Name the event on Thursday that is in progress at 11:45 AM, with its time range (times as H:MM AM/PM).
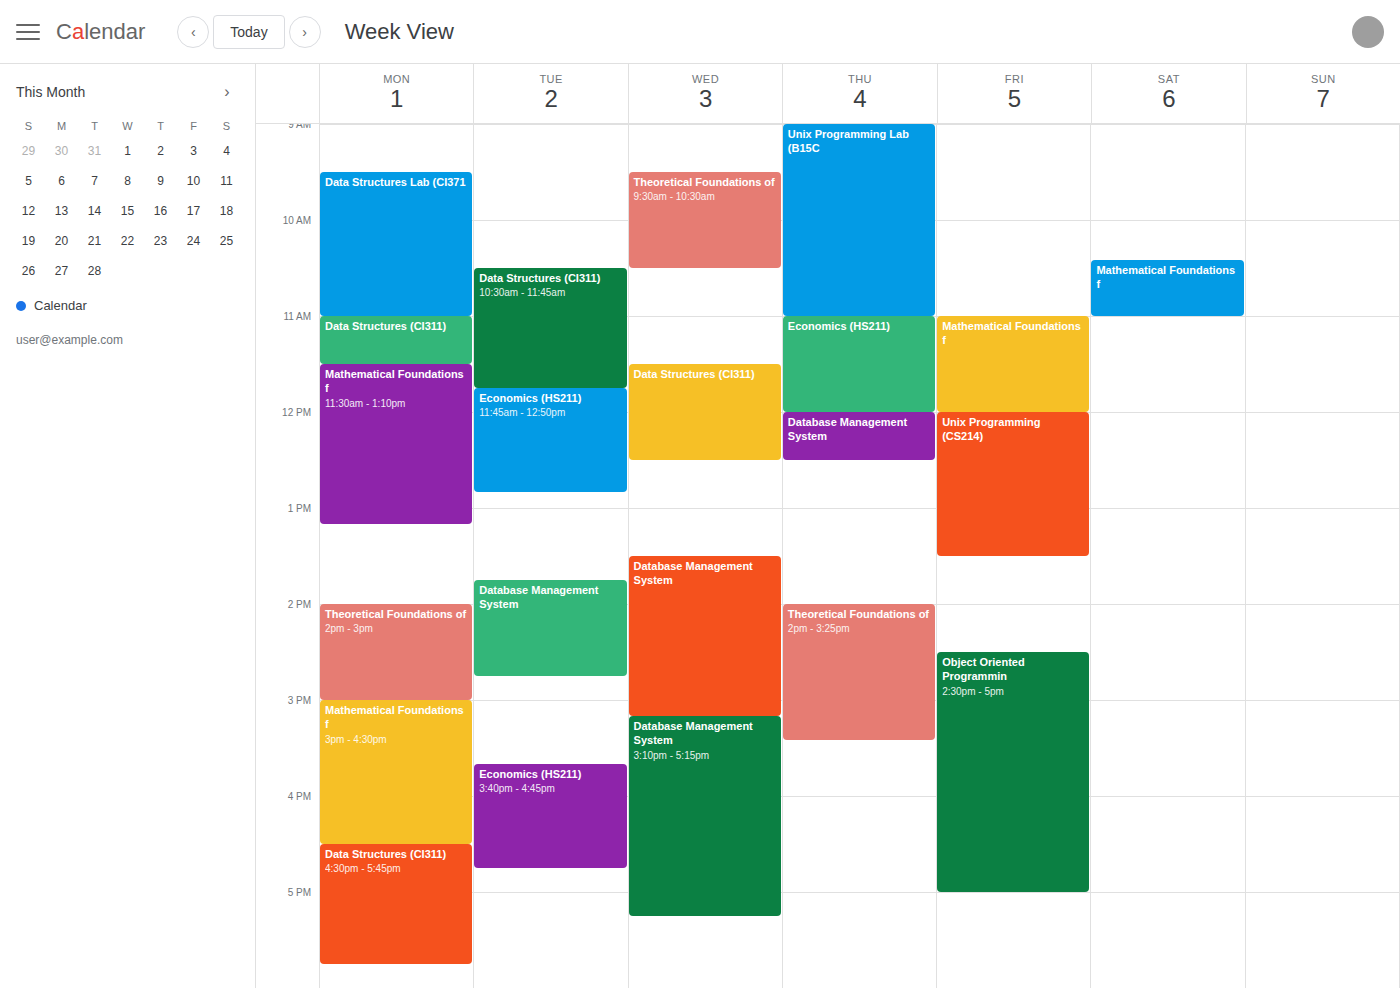
"Economics (HS211)", 11:00 AM to 12:00 PM